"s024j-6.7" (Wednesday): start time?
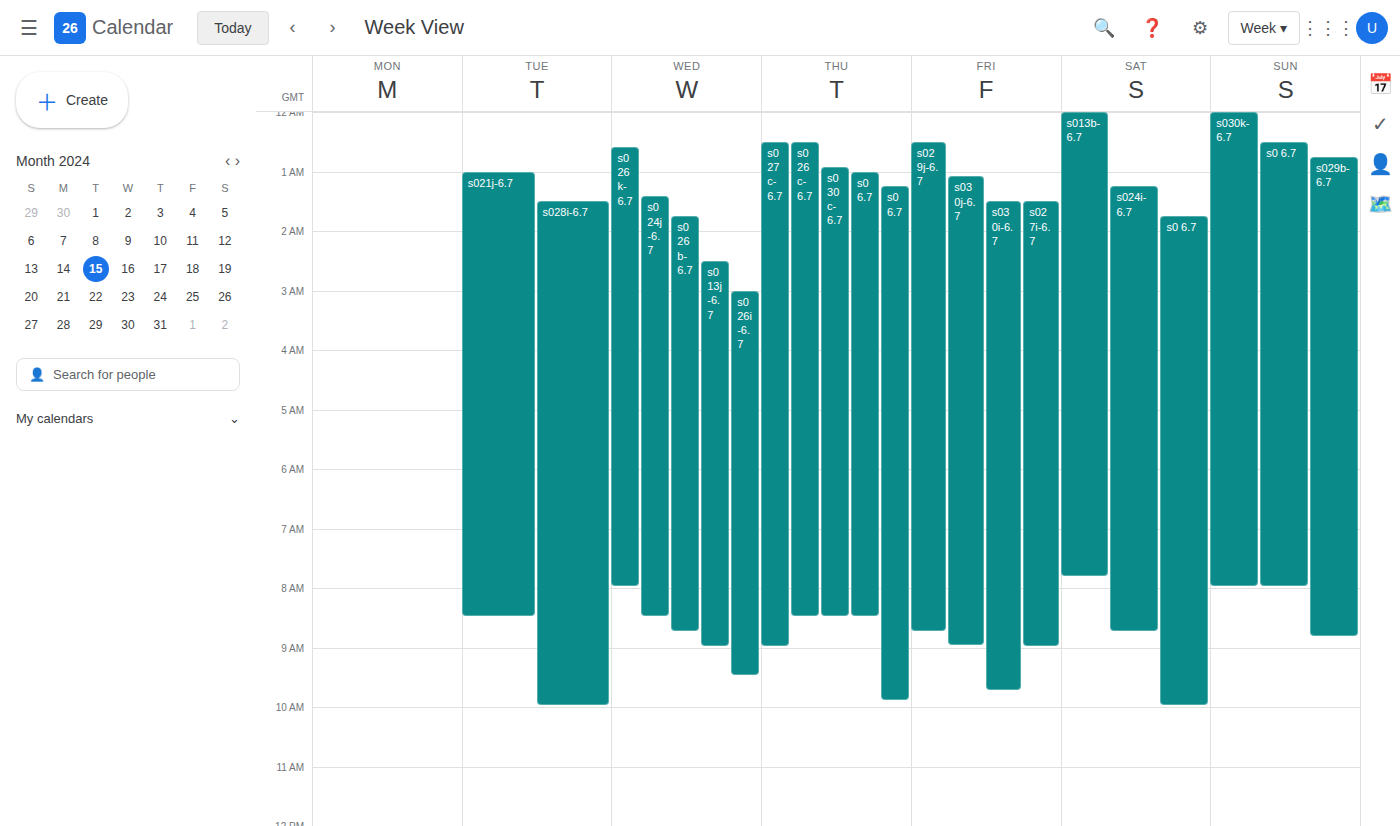
1:25 AM